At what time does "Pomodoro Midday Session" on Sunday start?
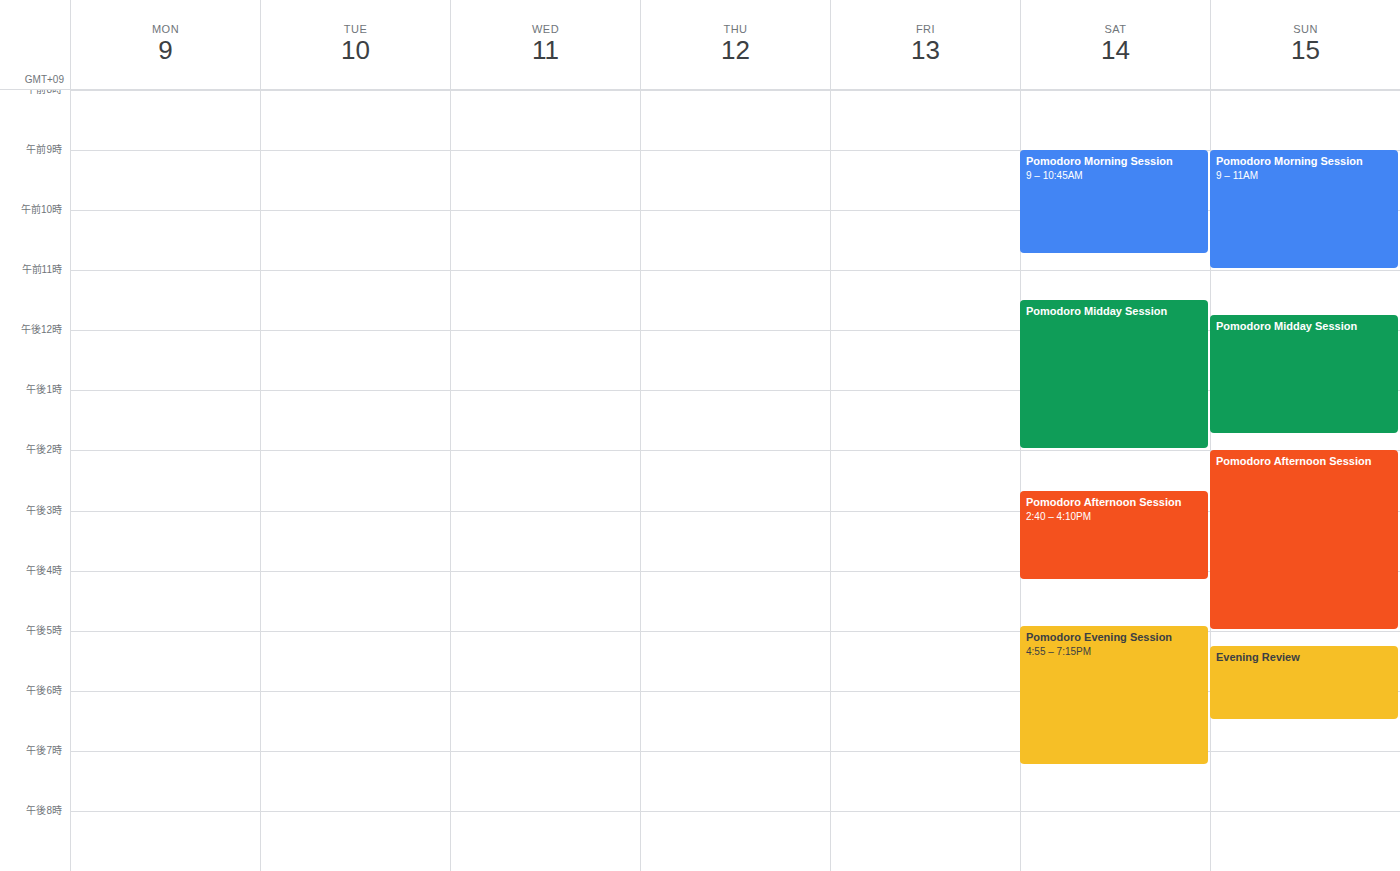
11:45 AM